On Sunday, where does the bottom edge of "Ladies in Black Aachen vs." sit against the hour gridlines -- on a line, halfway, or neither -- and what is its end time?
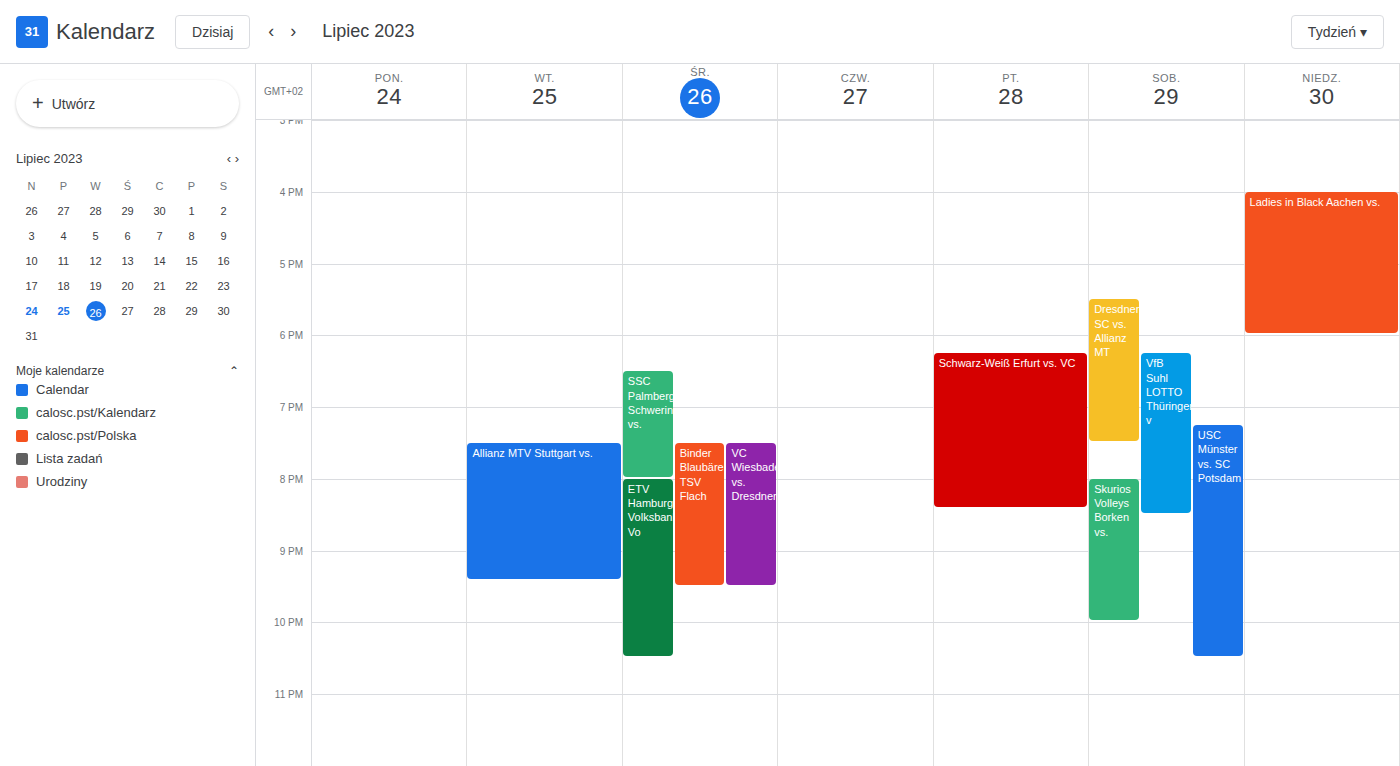
6:00 PM -- exactly on the 6 PM line.